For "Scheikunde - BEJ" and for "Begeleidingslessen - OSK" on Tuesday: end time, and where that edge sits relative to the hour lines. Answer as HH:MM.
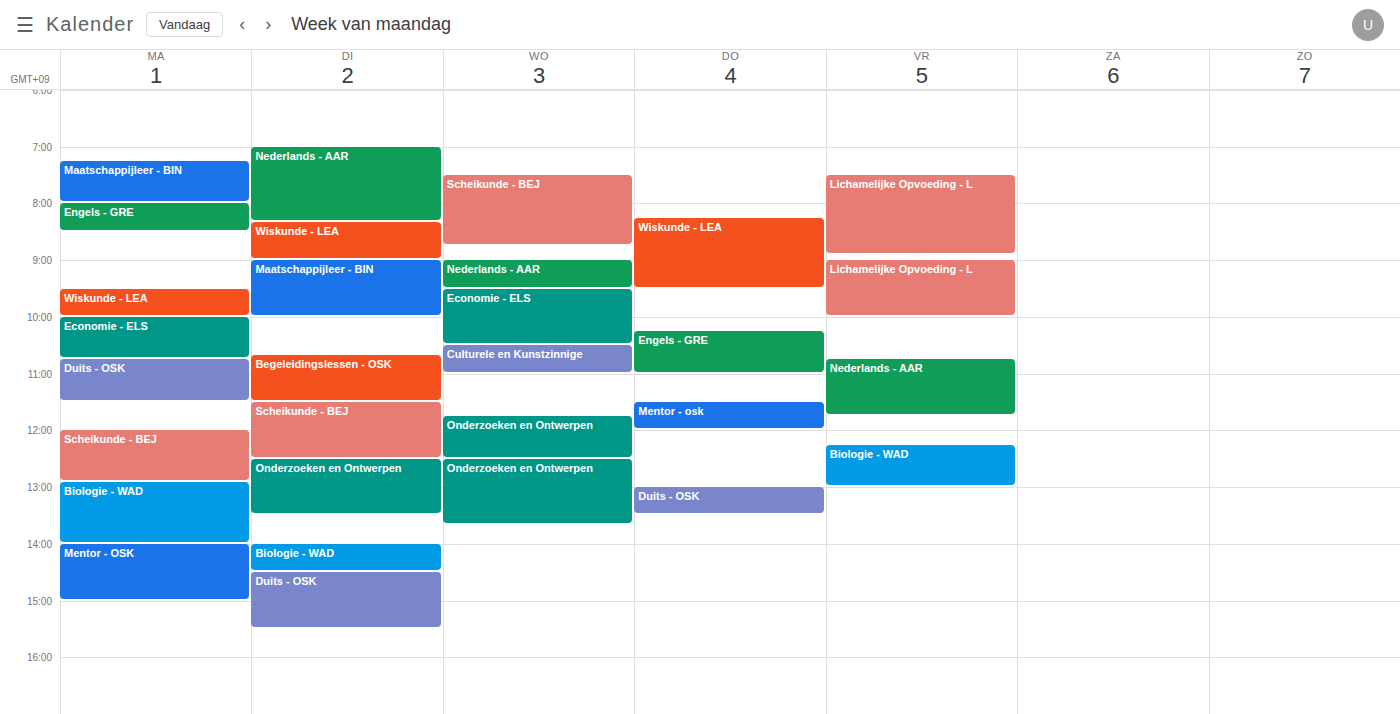
"Scheikunde - BEJ": 12:30, halfway between the 12:00 and 13:00 lines. "Begeleidingslessen - OSK": 11:30, halfway between the 11:00 and 12:00 lines.